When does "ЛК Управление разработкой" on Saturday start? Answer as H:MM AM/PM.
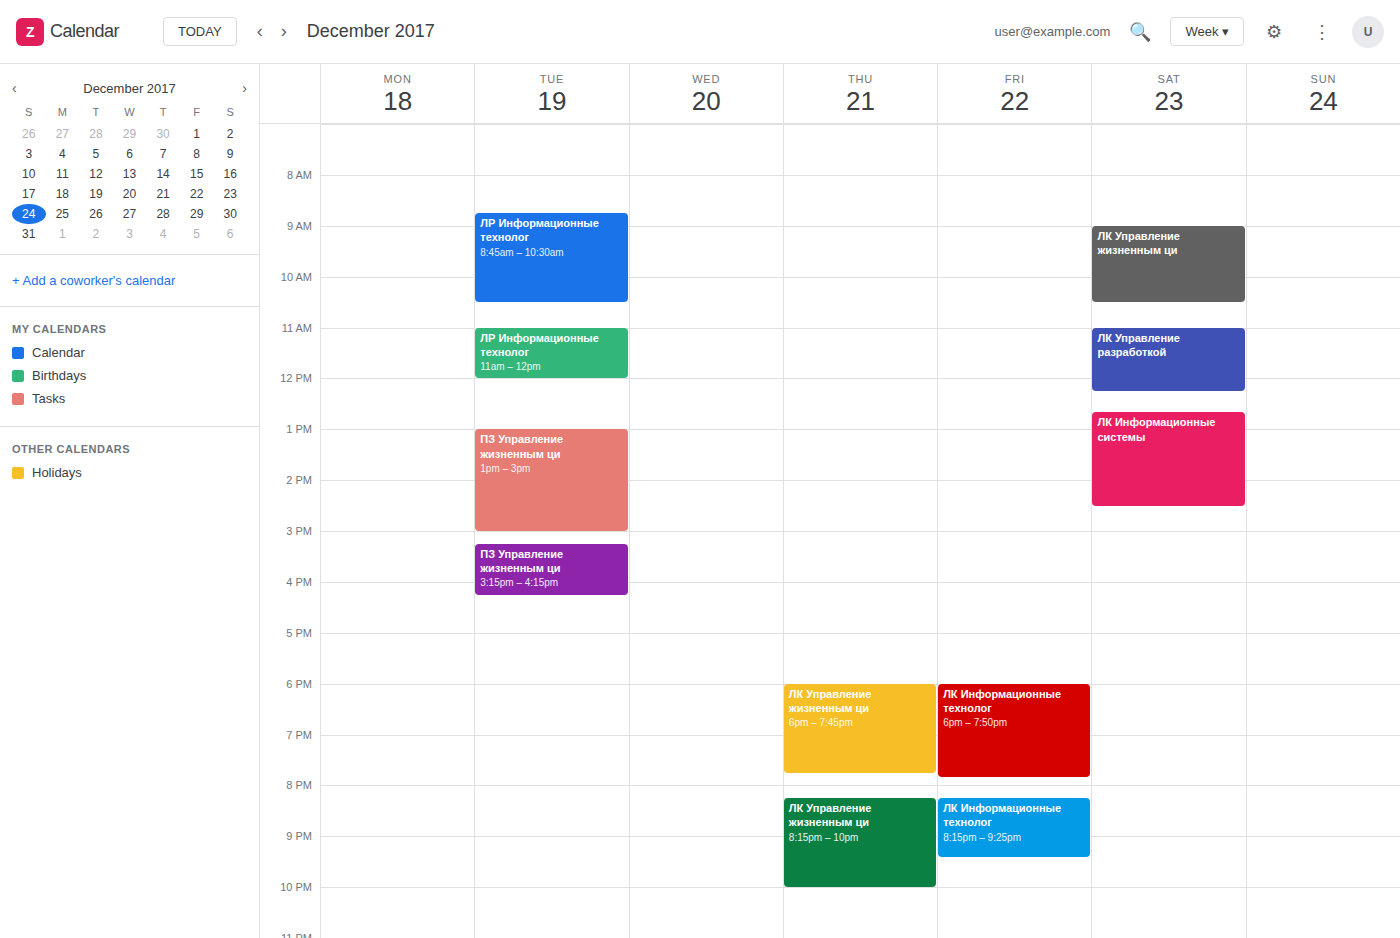
11:00 AM